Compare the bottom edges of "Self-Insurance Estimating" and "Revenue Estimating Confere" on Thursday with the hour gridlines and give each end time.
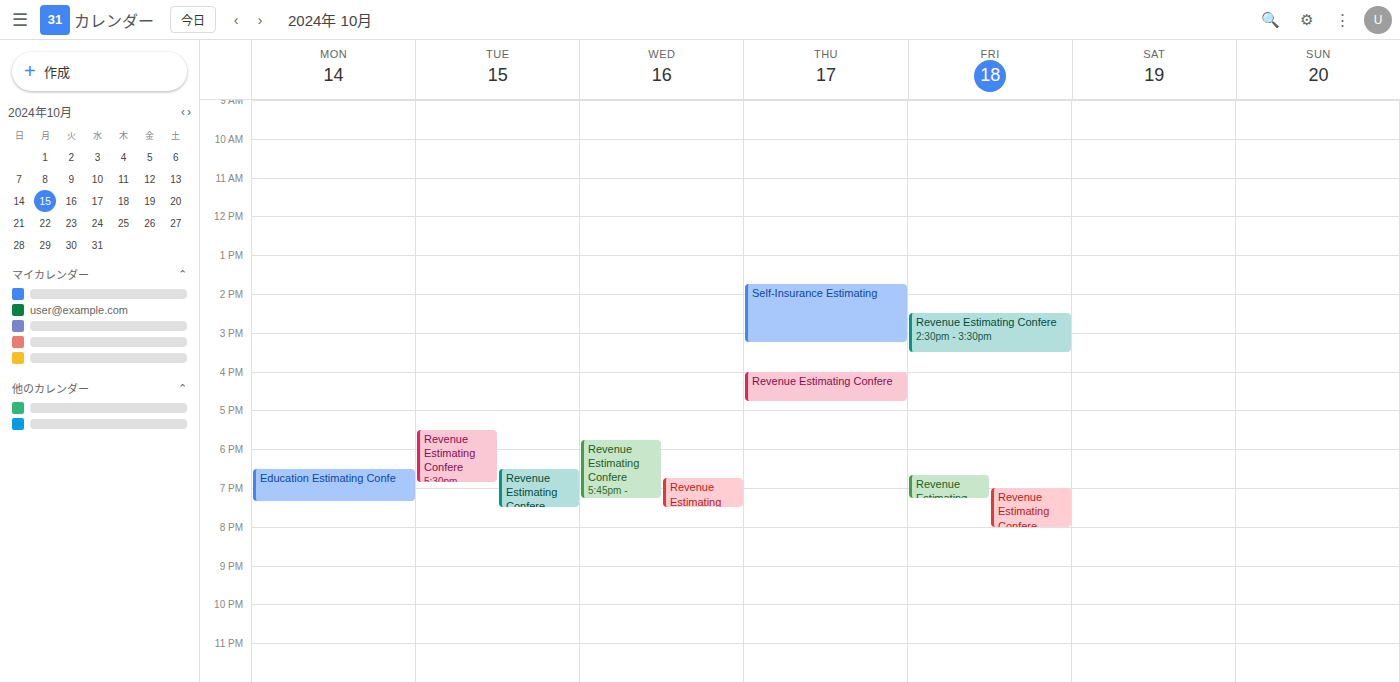
"Self-Insurance Estimating": 3:15 PM, neither: a quarter of the way from the 3 PM line to the 4 PM line. "Revenue Estimating Confere": 4:45 PM, neither: three quarters of the way from the 4 PM line to the 5 PM line.